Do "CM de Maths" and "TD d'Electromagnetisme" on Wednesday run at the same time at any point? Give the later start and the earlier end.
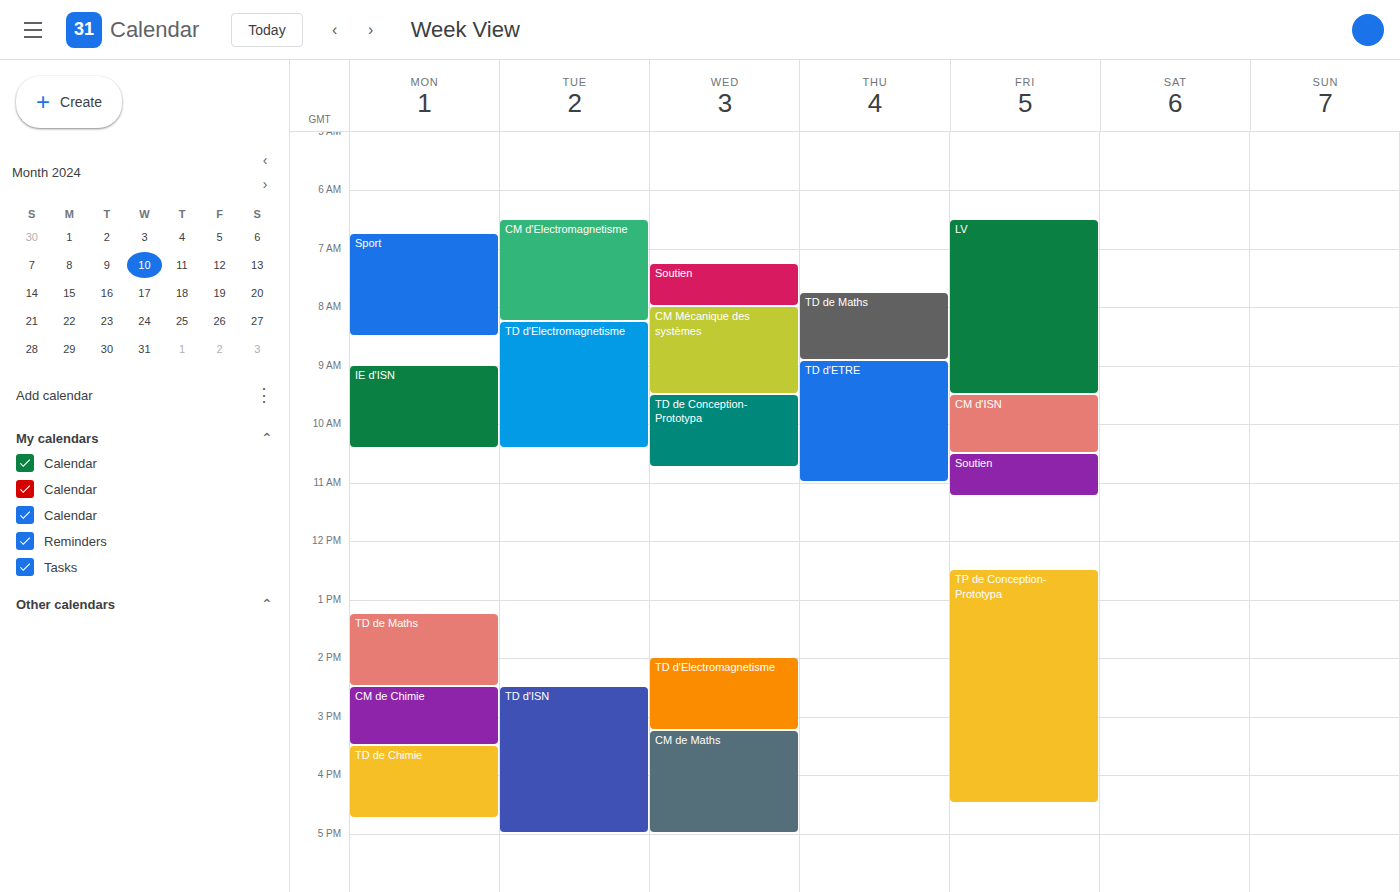
"TD d'Electromagnetisme" ends at 15:15, exactly when "CM de Maths" starts -- they touch but do not overlap.